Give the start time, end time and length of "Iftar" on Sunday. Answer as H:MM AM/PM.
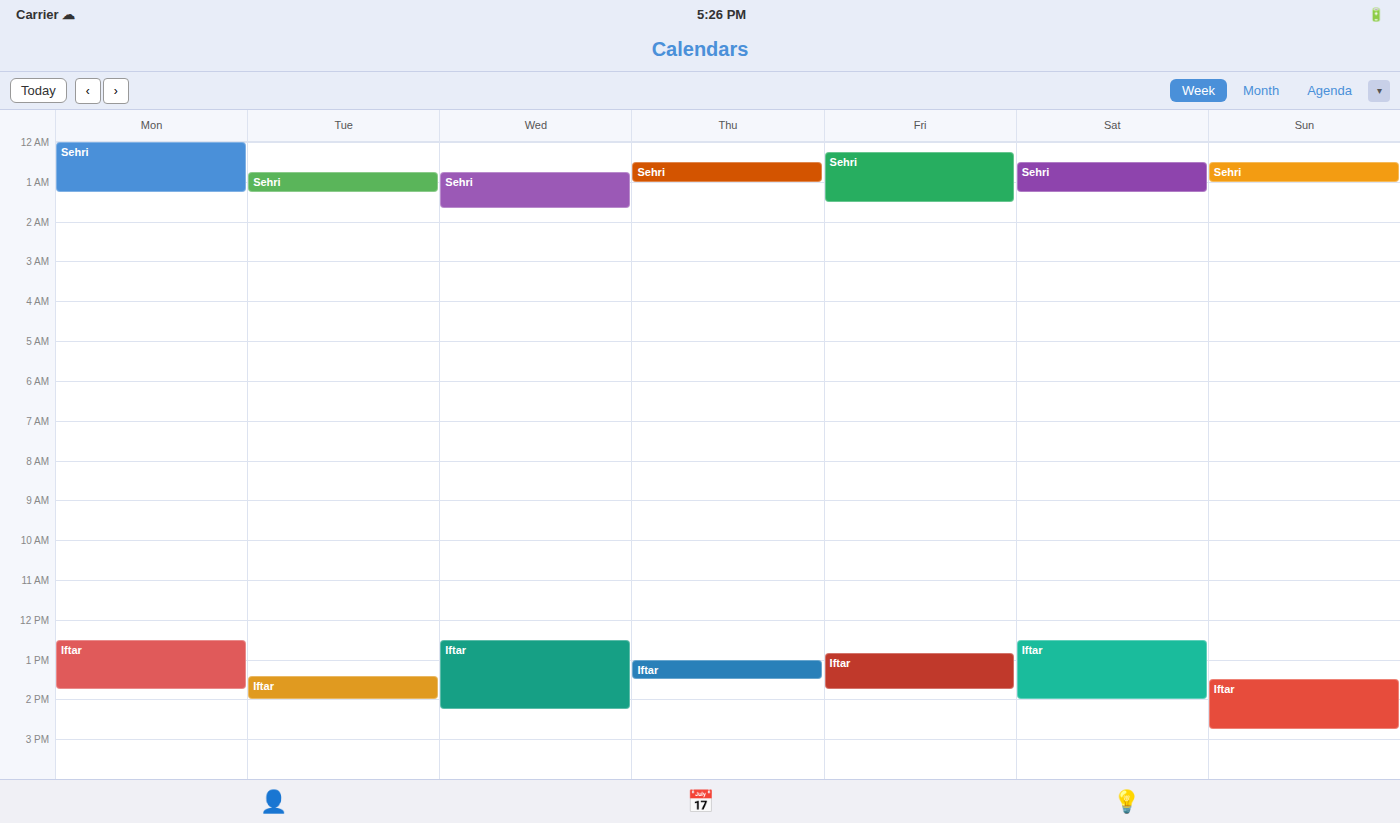
1:30 PM to 2:45 PM, 1 hour 15 minutes